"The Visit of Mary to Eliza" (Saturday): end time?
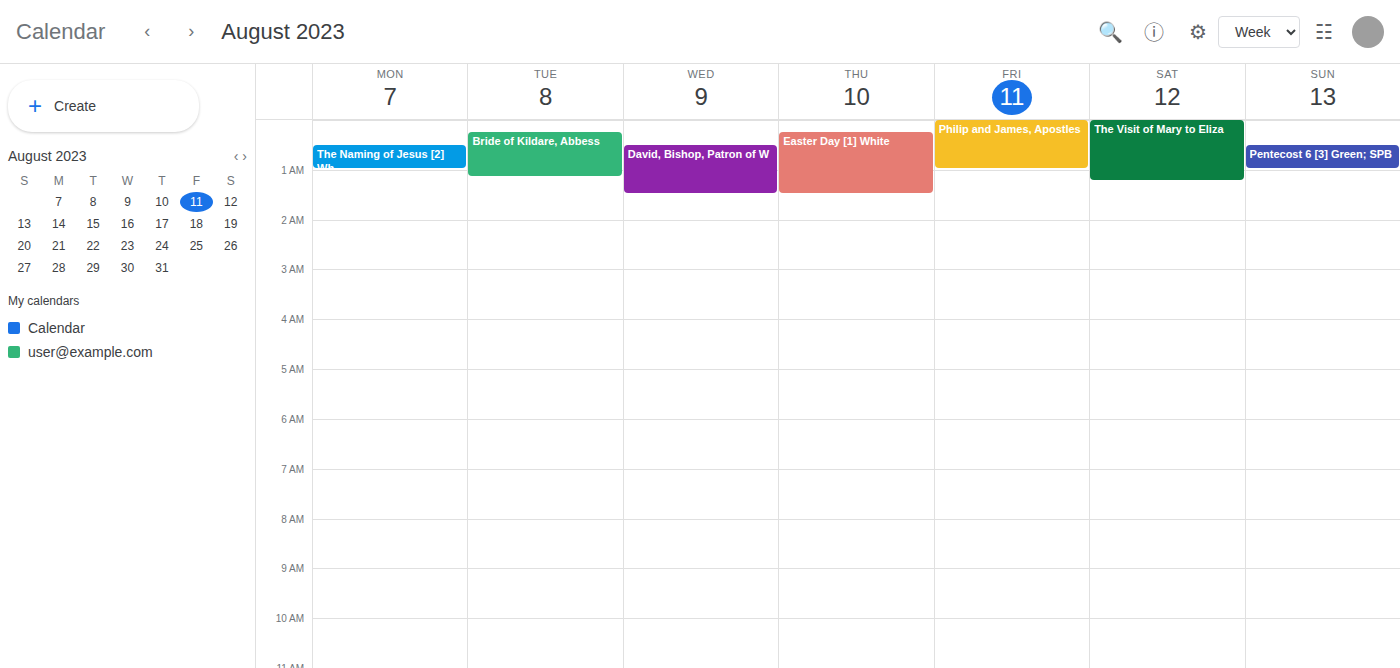
1:15 AM